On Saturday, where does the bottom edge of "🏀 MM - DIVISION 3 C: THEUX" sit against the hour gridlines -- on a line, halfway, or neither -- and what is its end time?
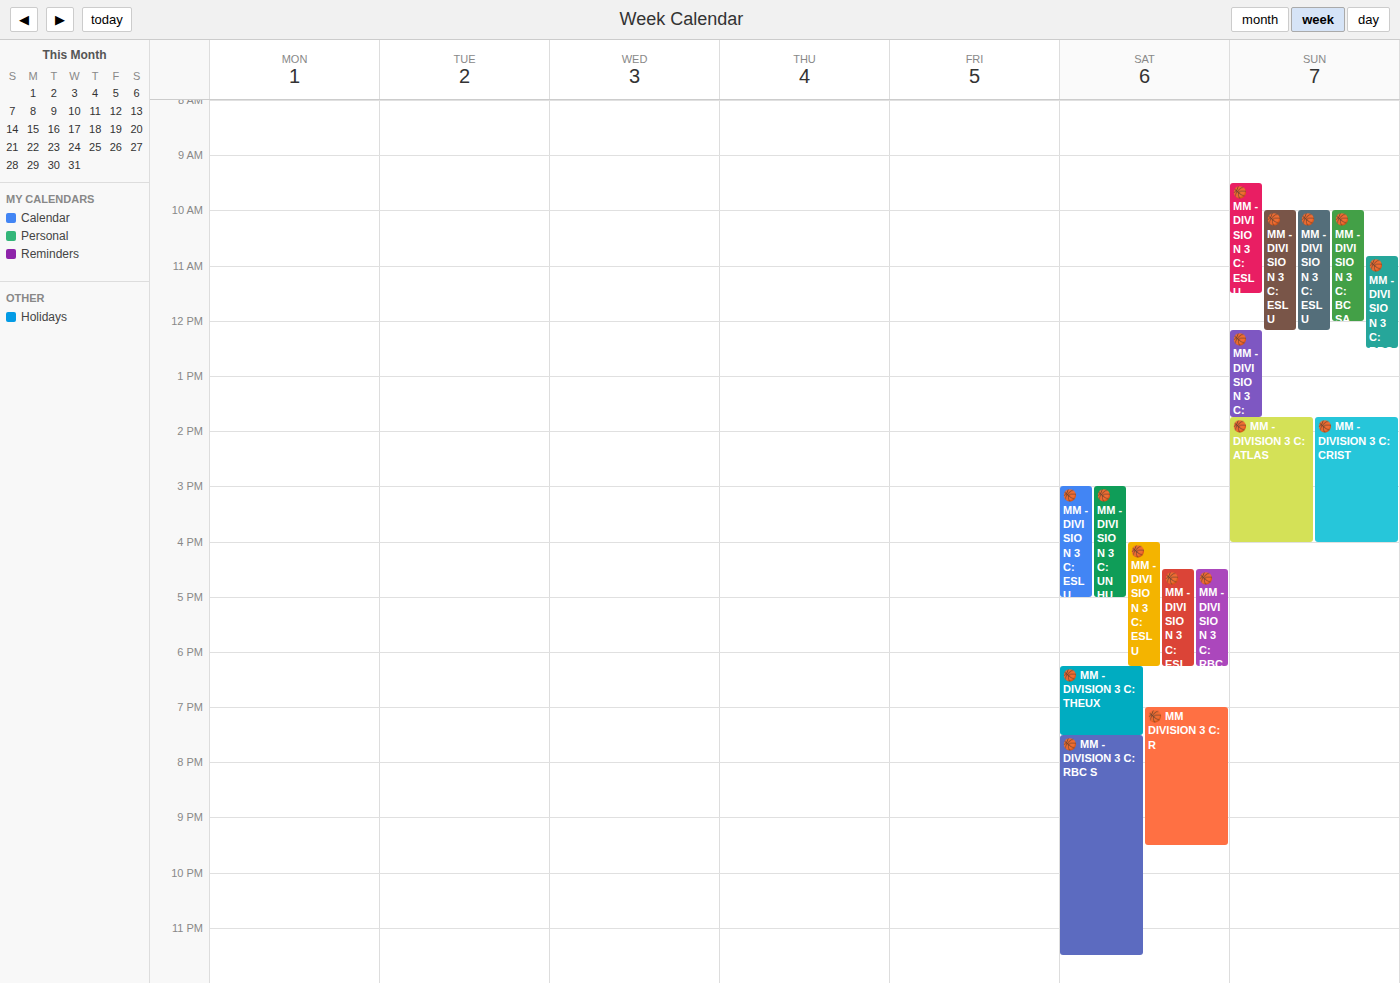
7:30 PM -- halfway between the 7 PM and 8 PM lines.